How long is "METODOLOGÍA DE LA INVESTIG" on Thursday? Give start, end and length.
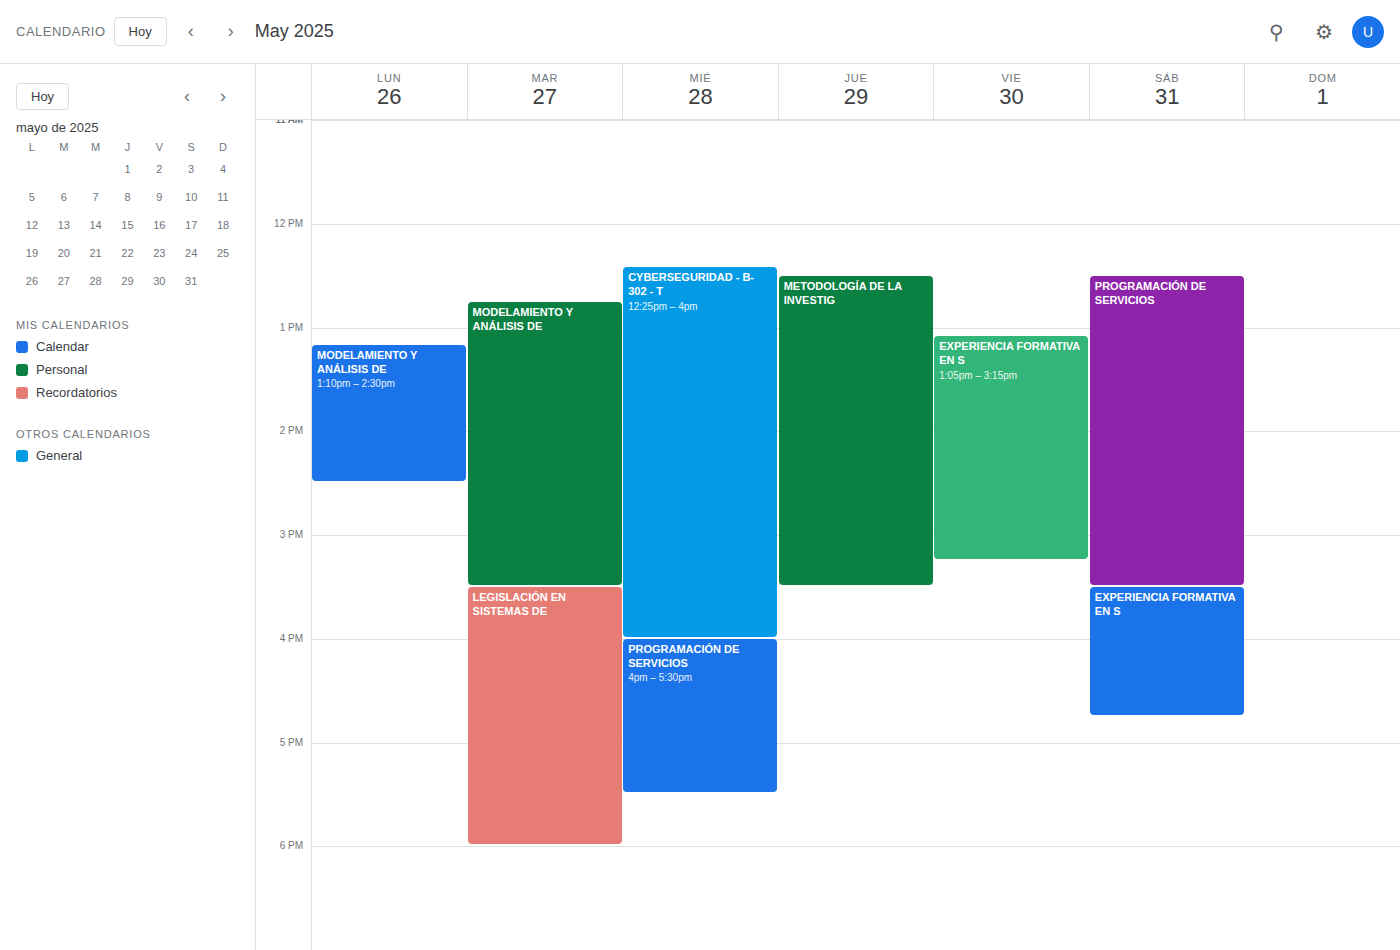
12:30 to 15:30, 3 hours